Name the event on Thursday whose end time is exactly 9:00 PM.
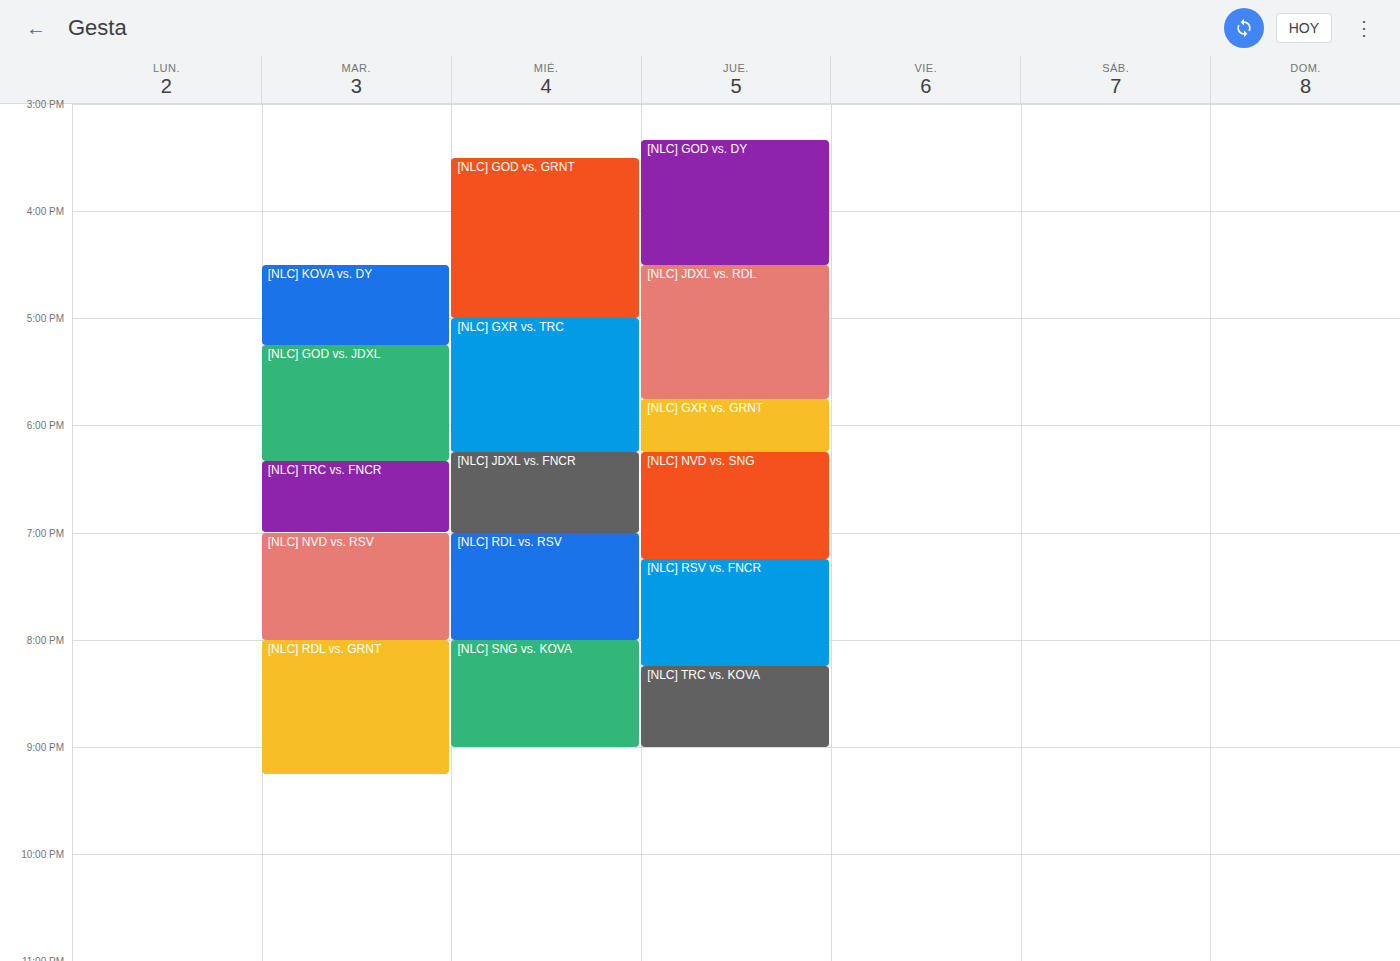
"[NLC] TRC vs. KOVA"